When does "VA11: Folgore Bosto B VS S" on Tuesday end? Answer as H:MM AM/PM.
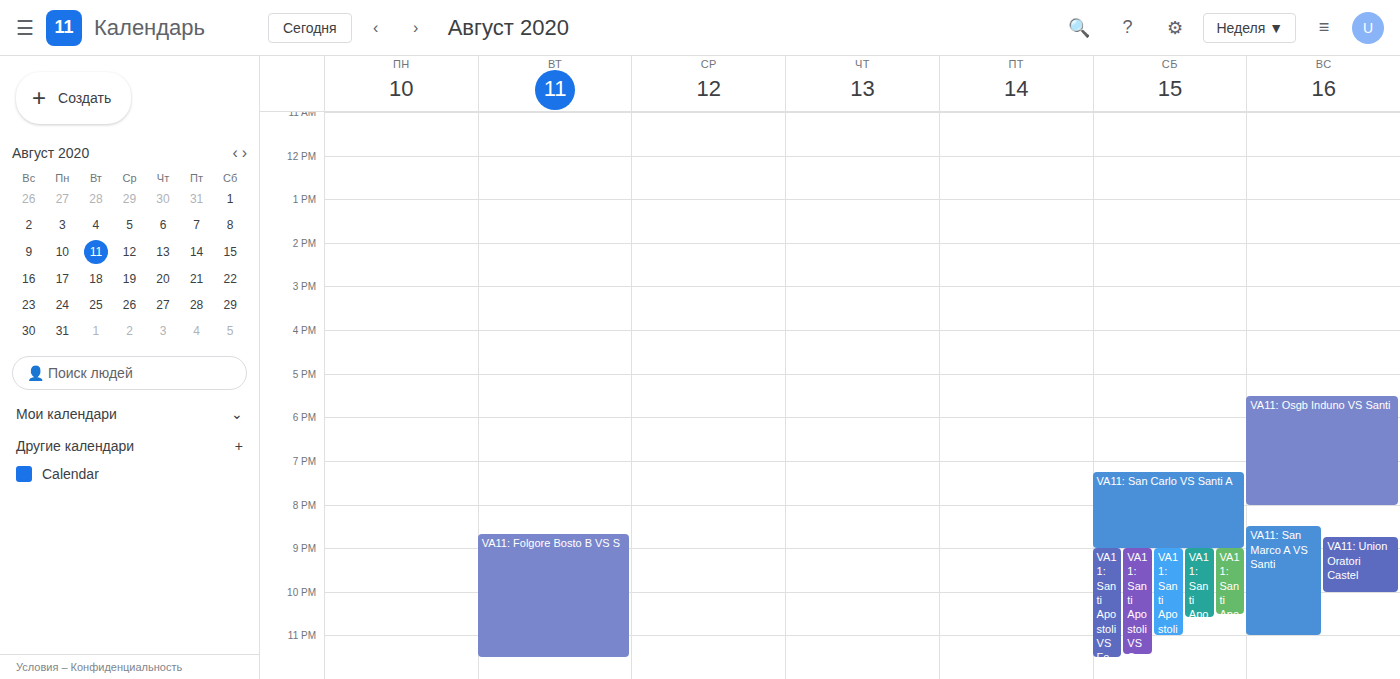
11:30 PM